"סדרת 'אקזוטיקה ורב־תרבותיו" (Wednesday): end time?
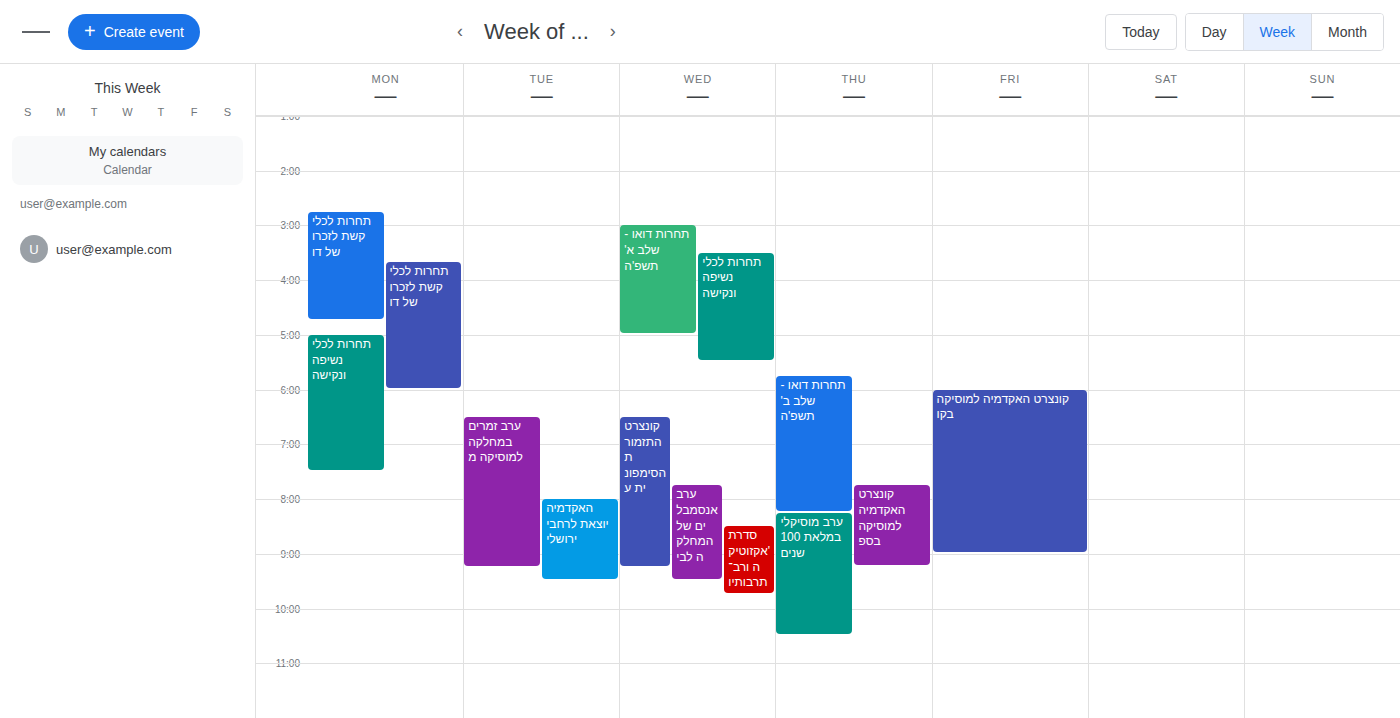
9:45 PM